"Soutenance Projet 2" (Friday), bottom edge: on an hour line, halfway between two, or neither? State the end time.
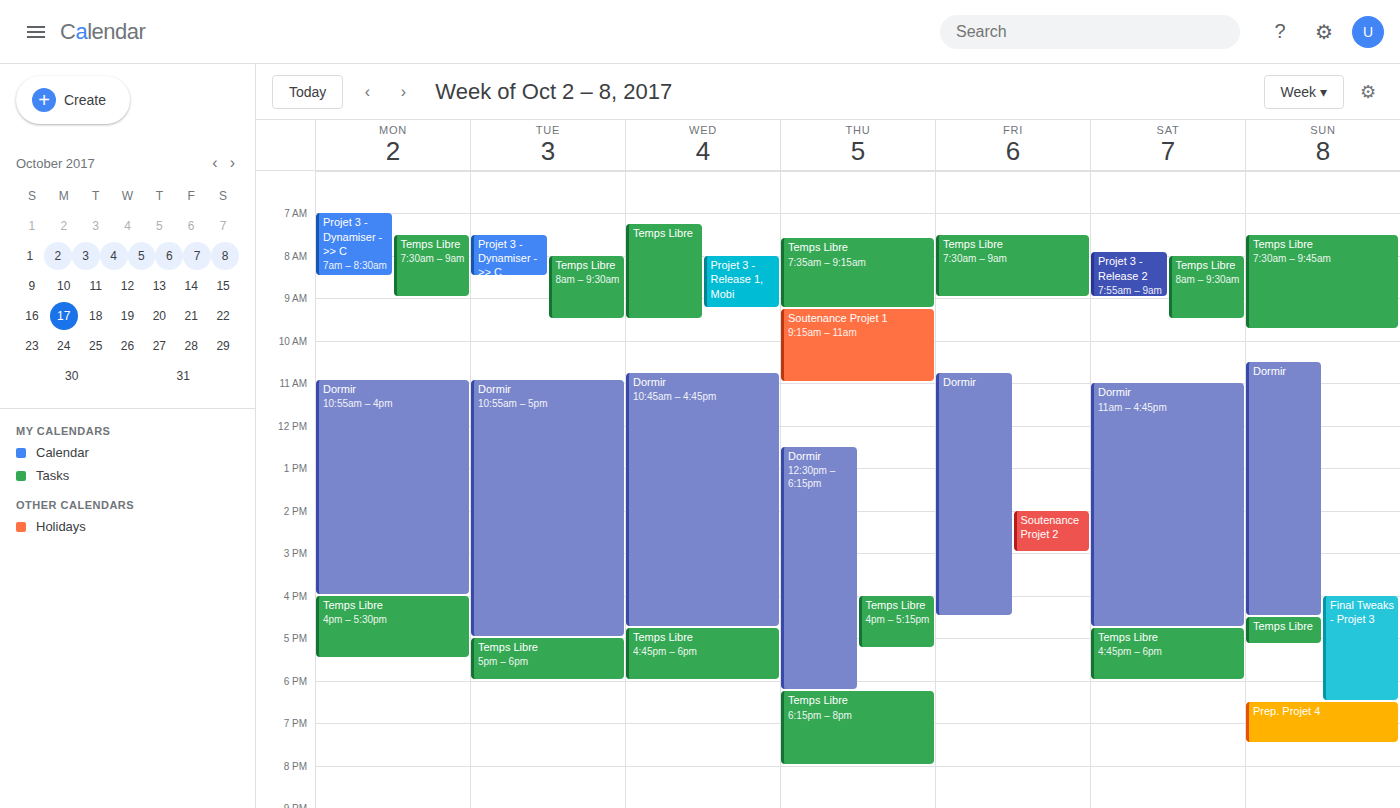
15:00 -- exactly on the 15:00 line.